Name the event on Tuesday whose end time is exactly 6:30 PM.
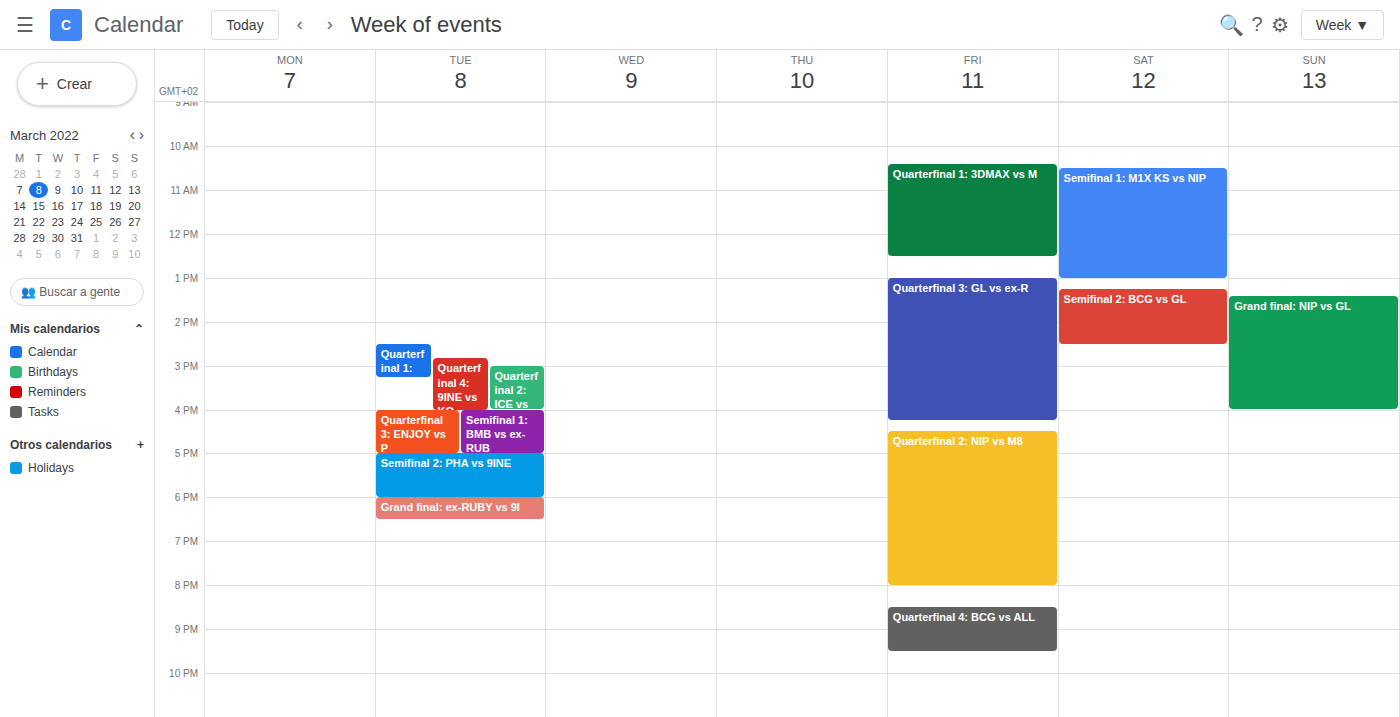
"Grand final: ex-RUBY vs 9I"